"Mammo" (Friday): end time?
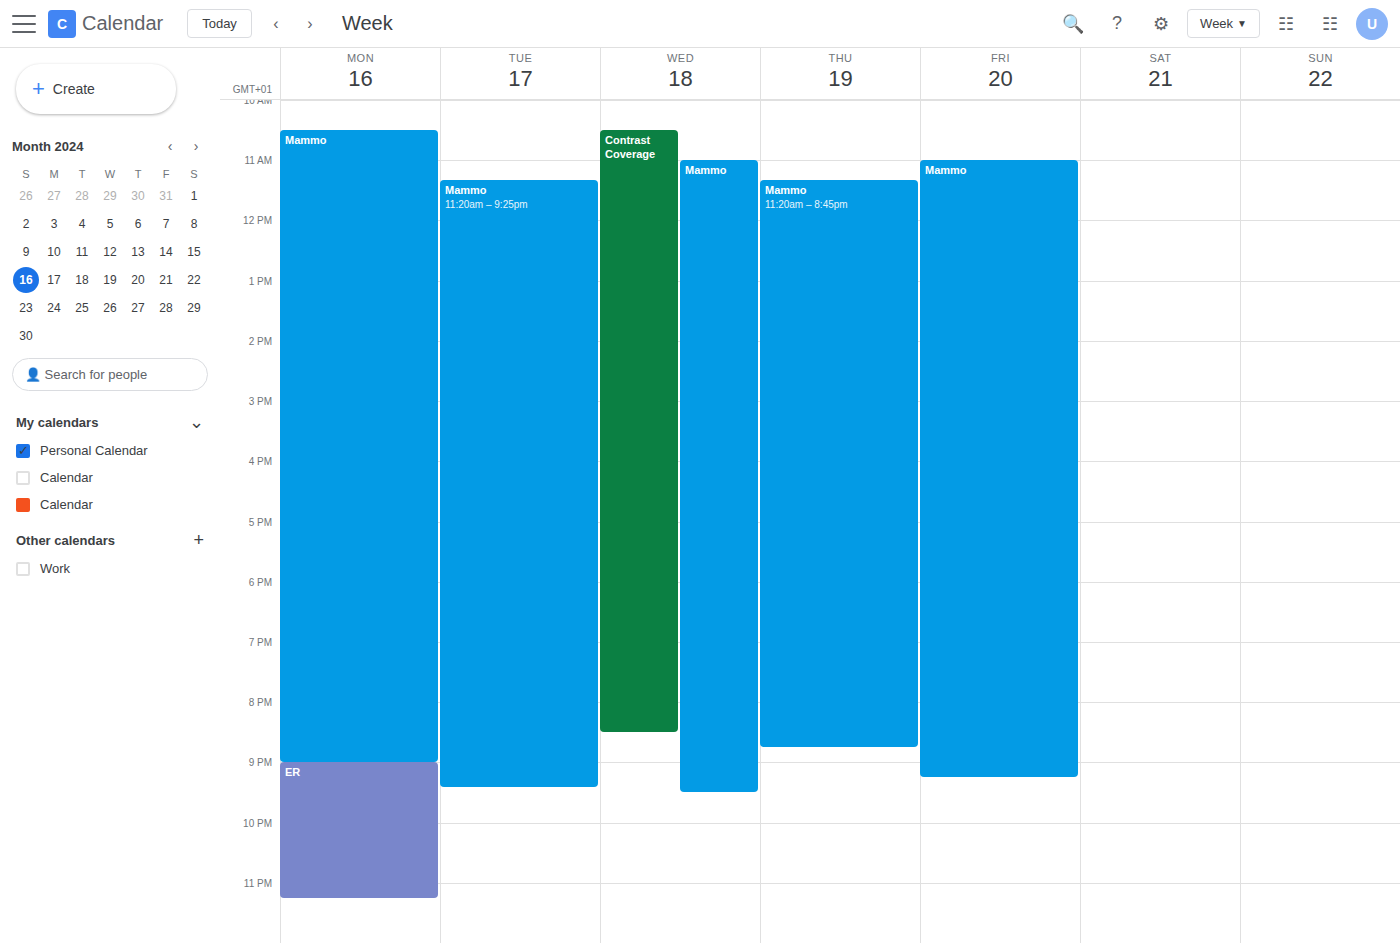
9:15 PM